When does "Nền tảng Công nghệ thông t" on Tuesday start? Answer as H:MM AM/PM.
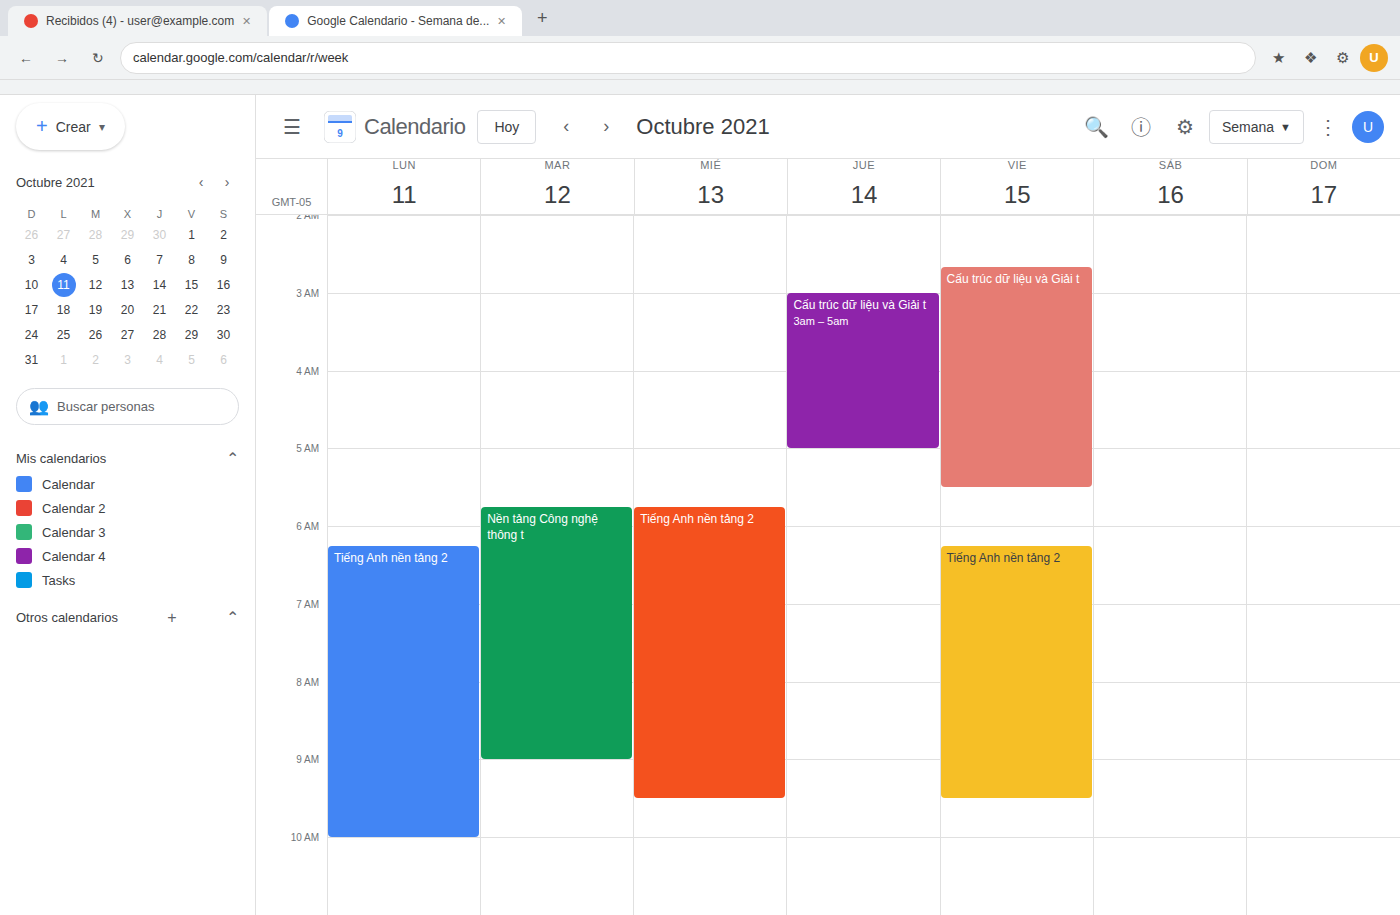
5:45 AM